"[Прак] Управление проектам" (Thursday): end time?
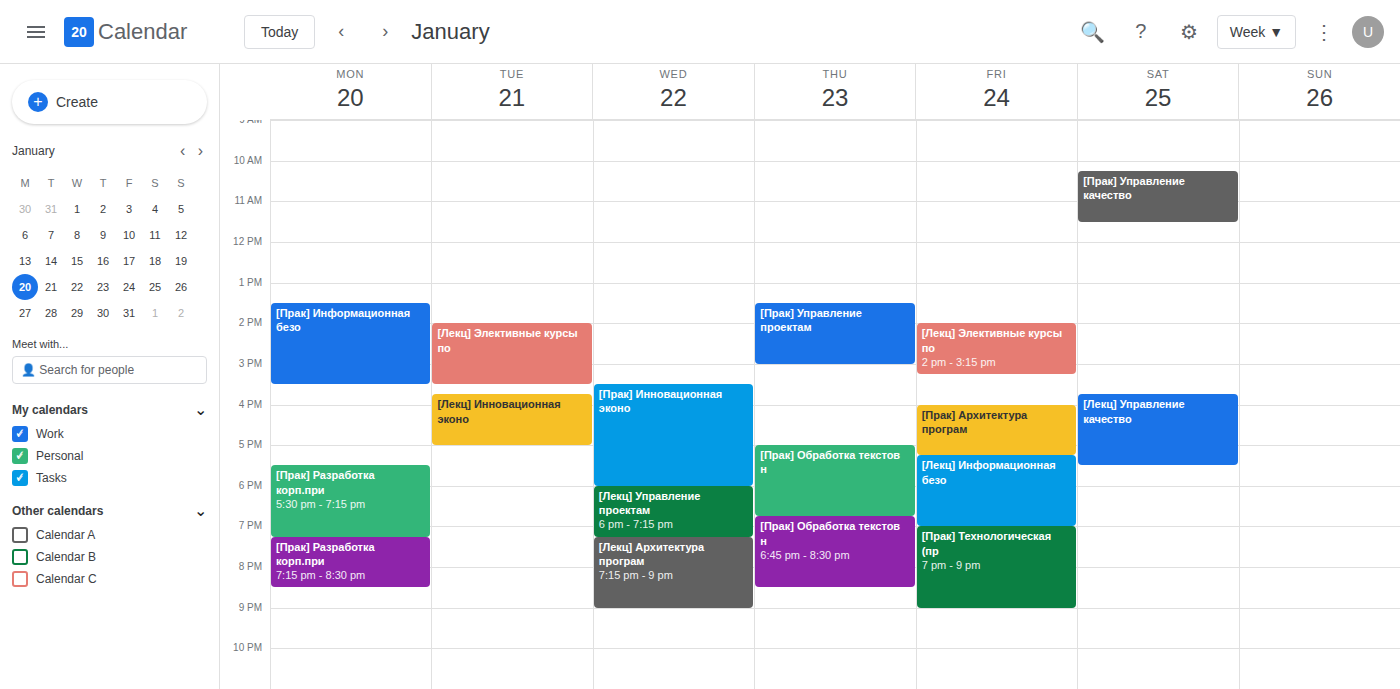
3:00 PM